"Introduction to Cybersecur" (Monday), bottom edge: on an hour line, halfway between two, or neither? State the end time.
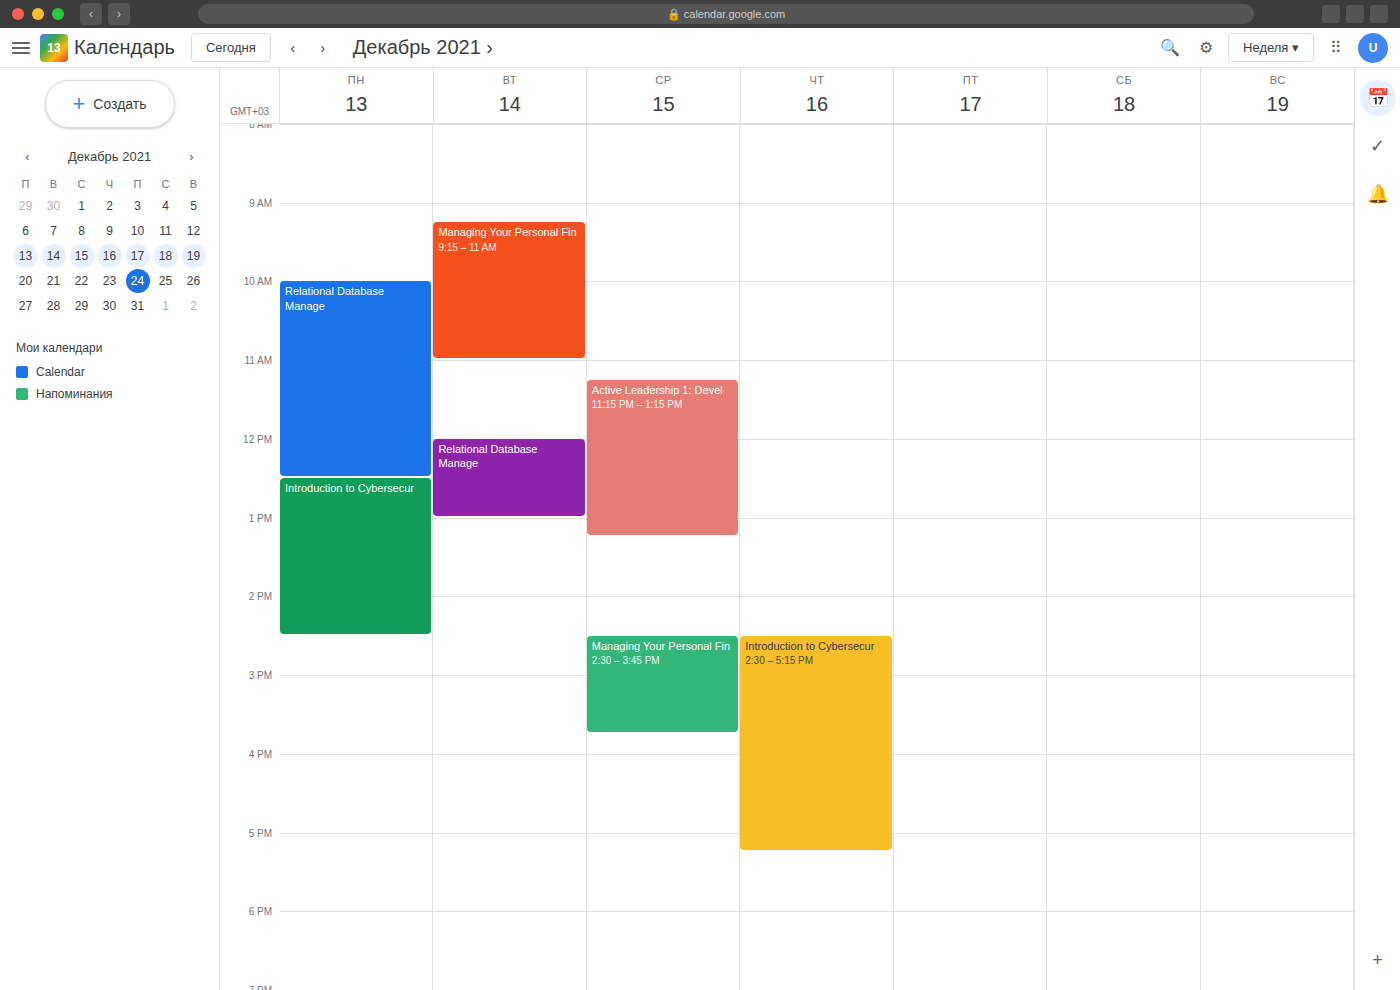
14:30 -- halfway between the 14:00 and 15:00 lines.